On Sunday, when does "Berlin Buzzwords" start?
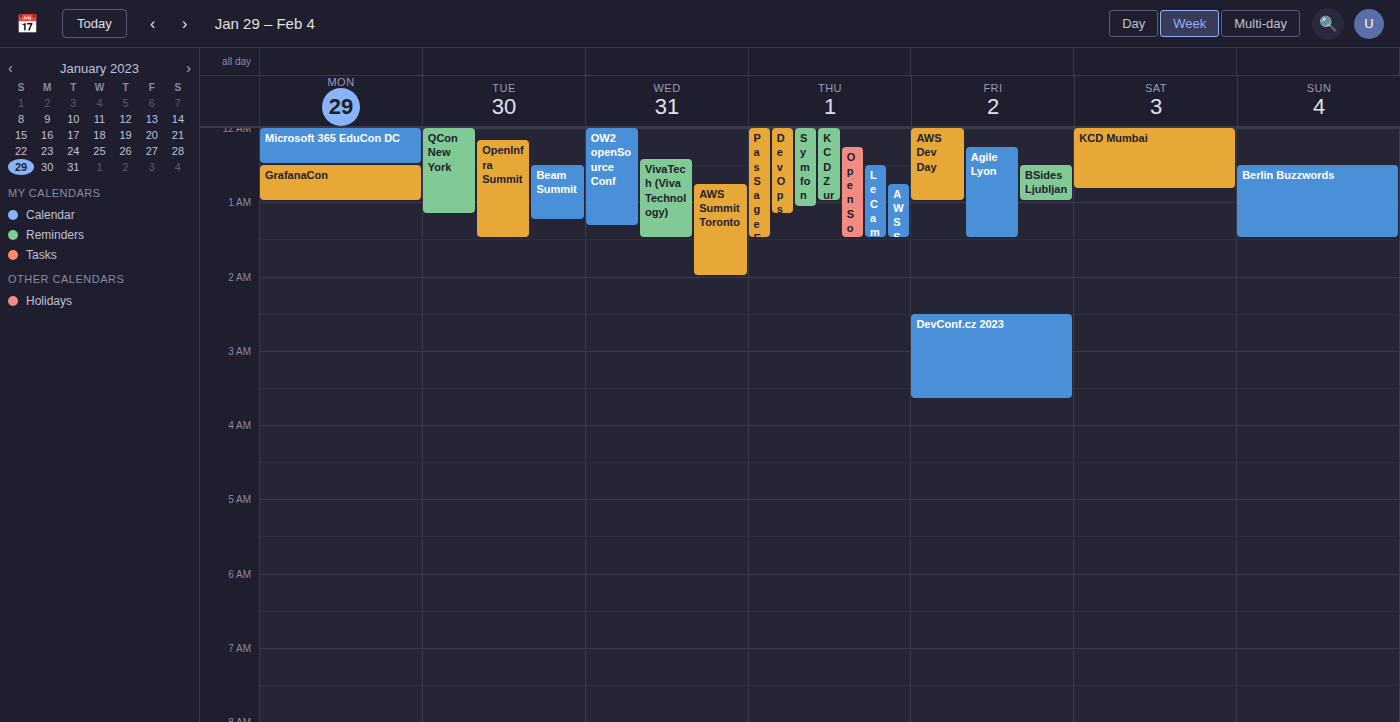
12:30 AM